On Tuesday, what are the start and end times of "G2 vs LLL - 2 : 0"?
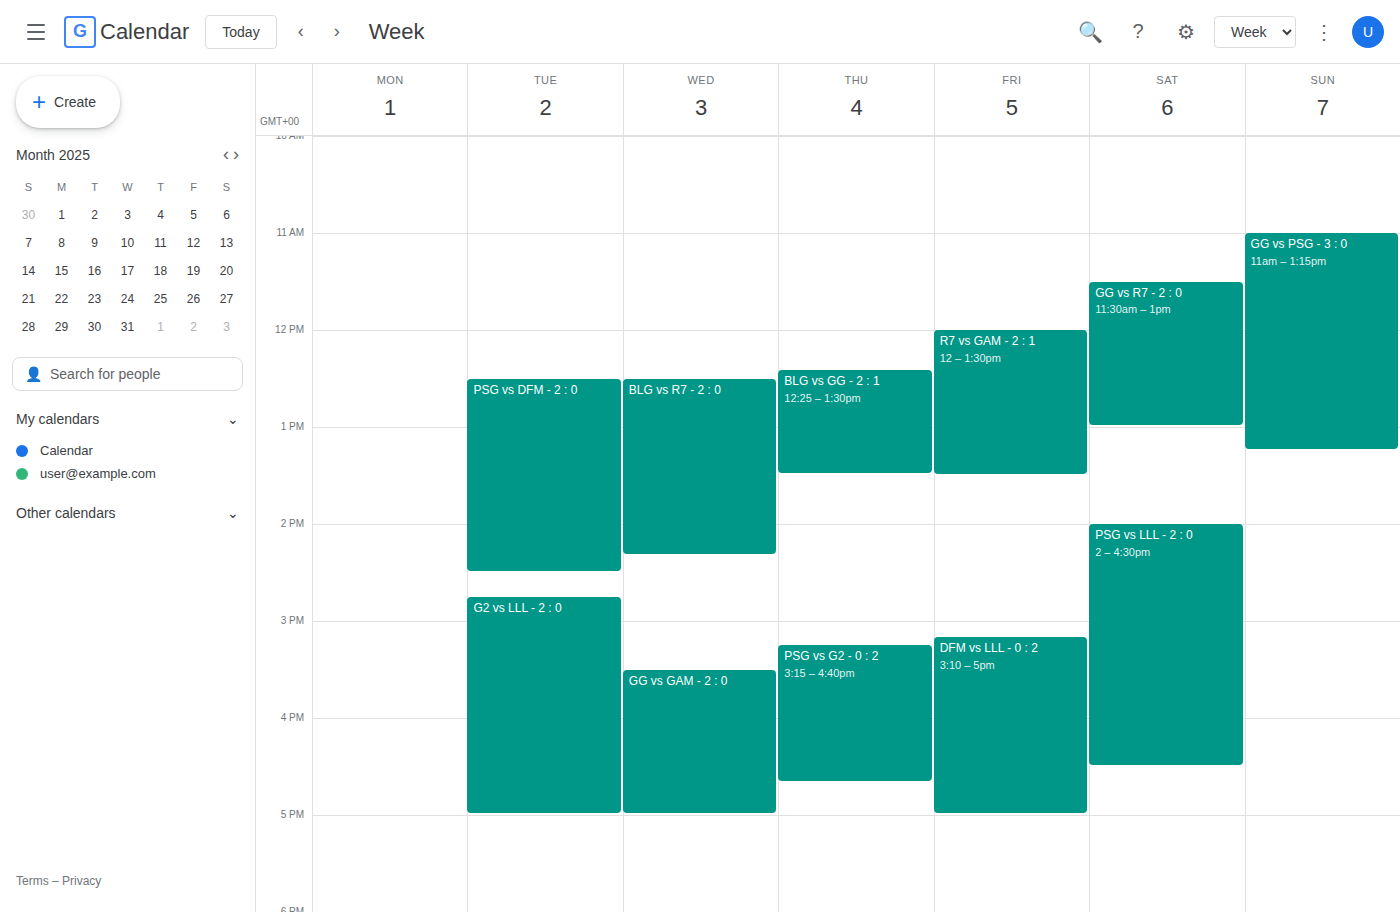
2:45 PM to 5:00 PM